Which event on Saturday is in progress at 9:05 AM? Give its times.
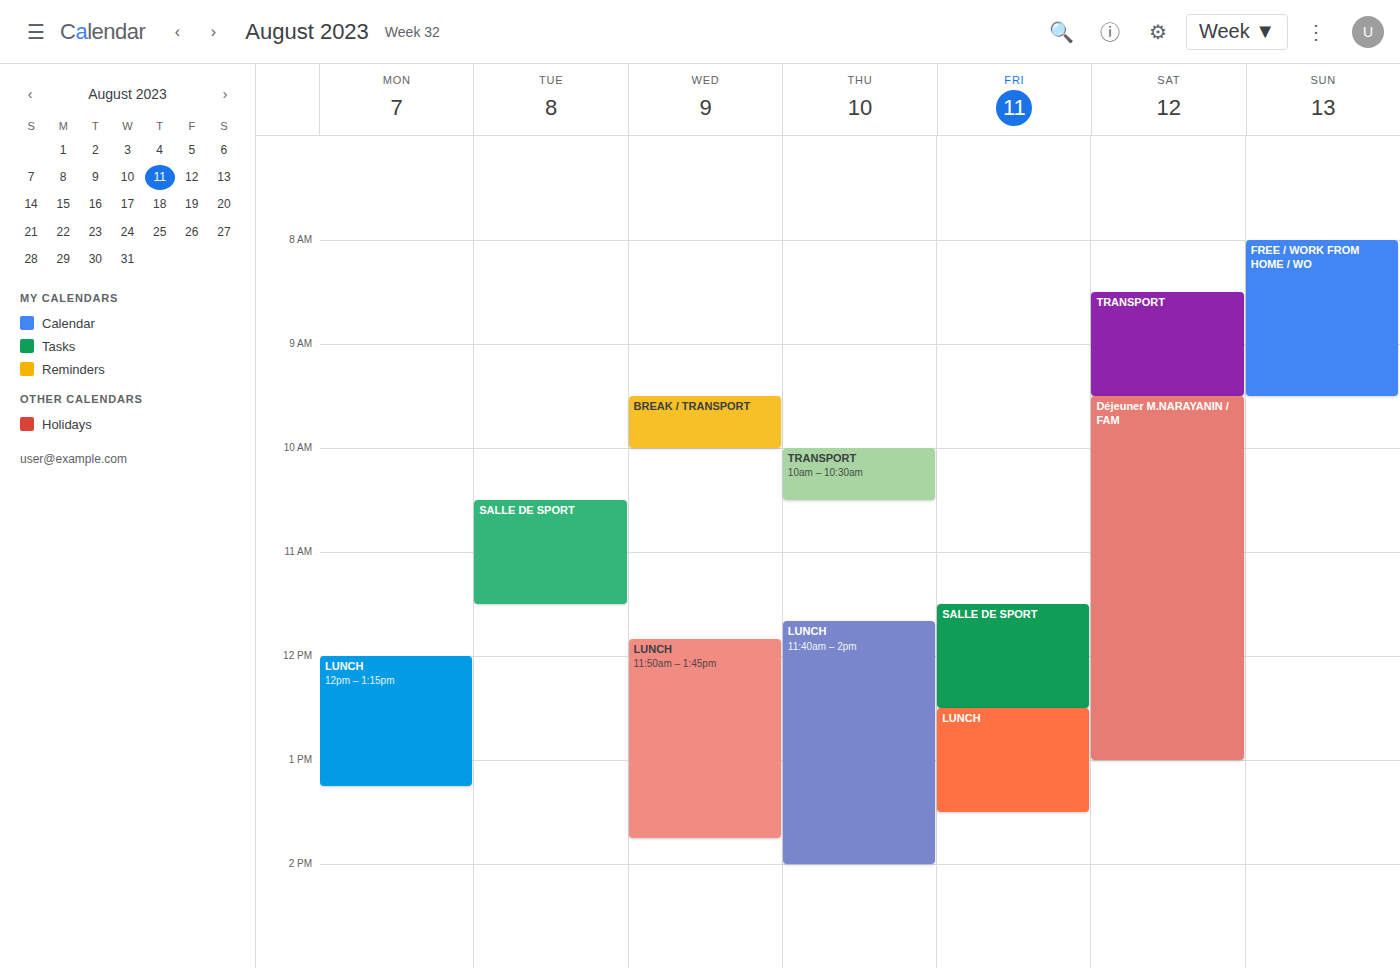
"TRANSPORT", 8:30 AM to 9:30 AM